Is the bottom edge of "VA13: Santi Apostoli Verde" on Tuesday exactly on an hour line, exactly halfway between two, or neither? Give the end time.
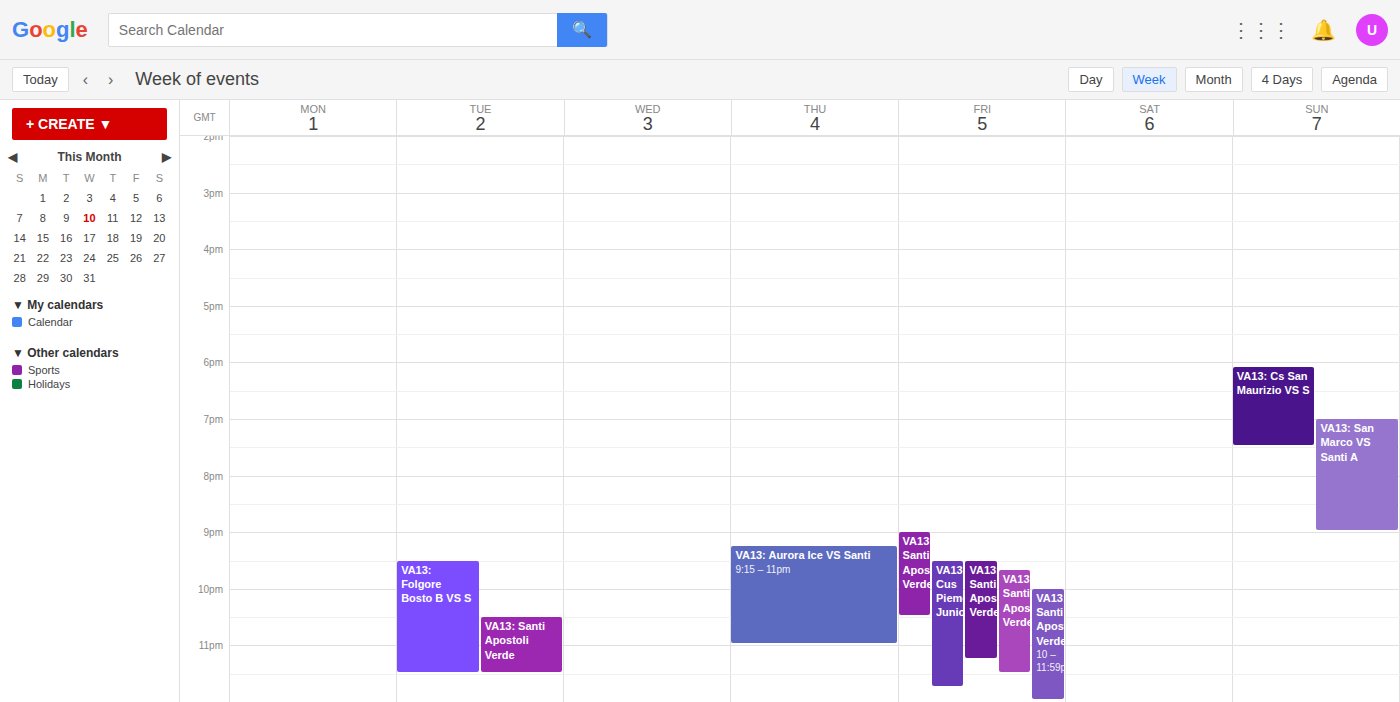
11:30 PM -- halfway between the 11 PM and 12 AM lines.